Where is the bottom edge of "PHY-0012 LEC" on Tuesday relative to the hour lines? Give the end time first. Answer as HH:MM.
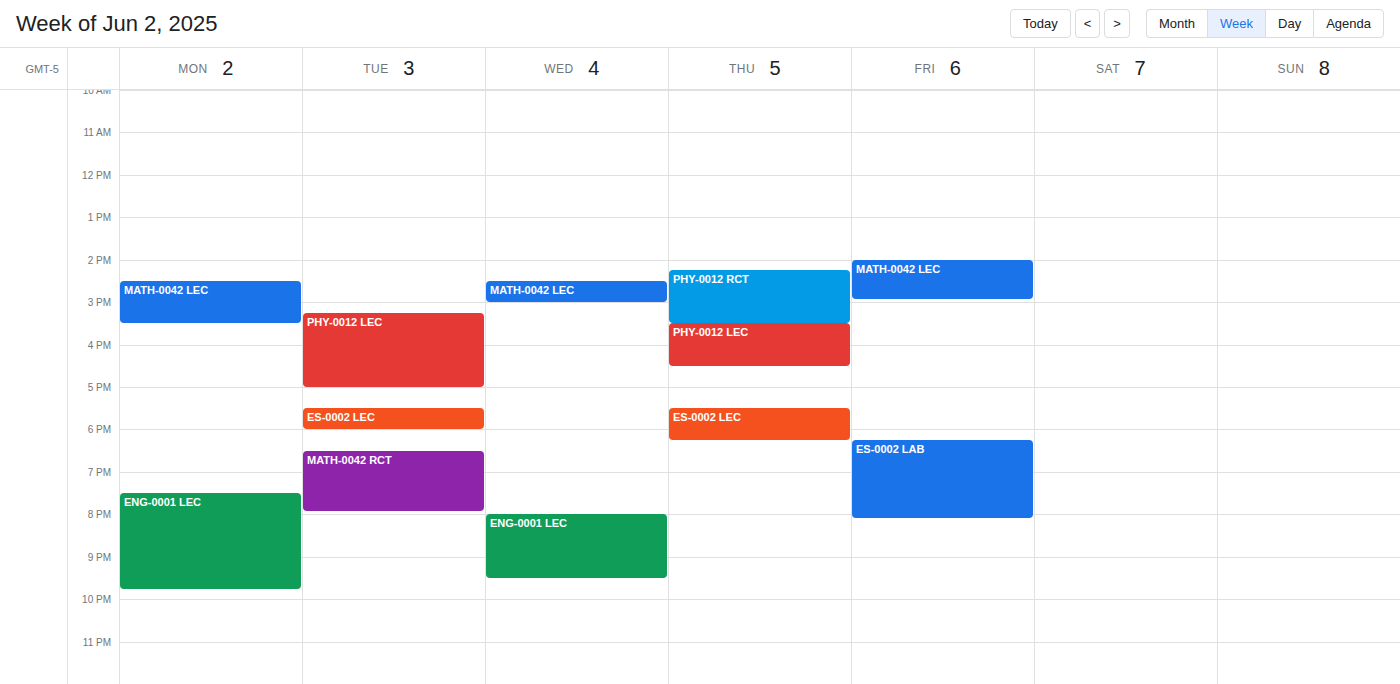
17:00 -- exactly on the 17:00 line.